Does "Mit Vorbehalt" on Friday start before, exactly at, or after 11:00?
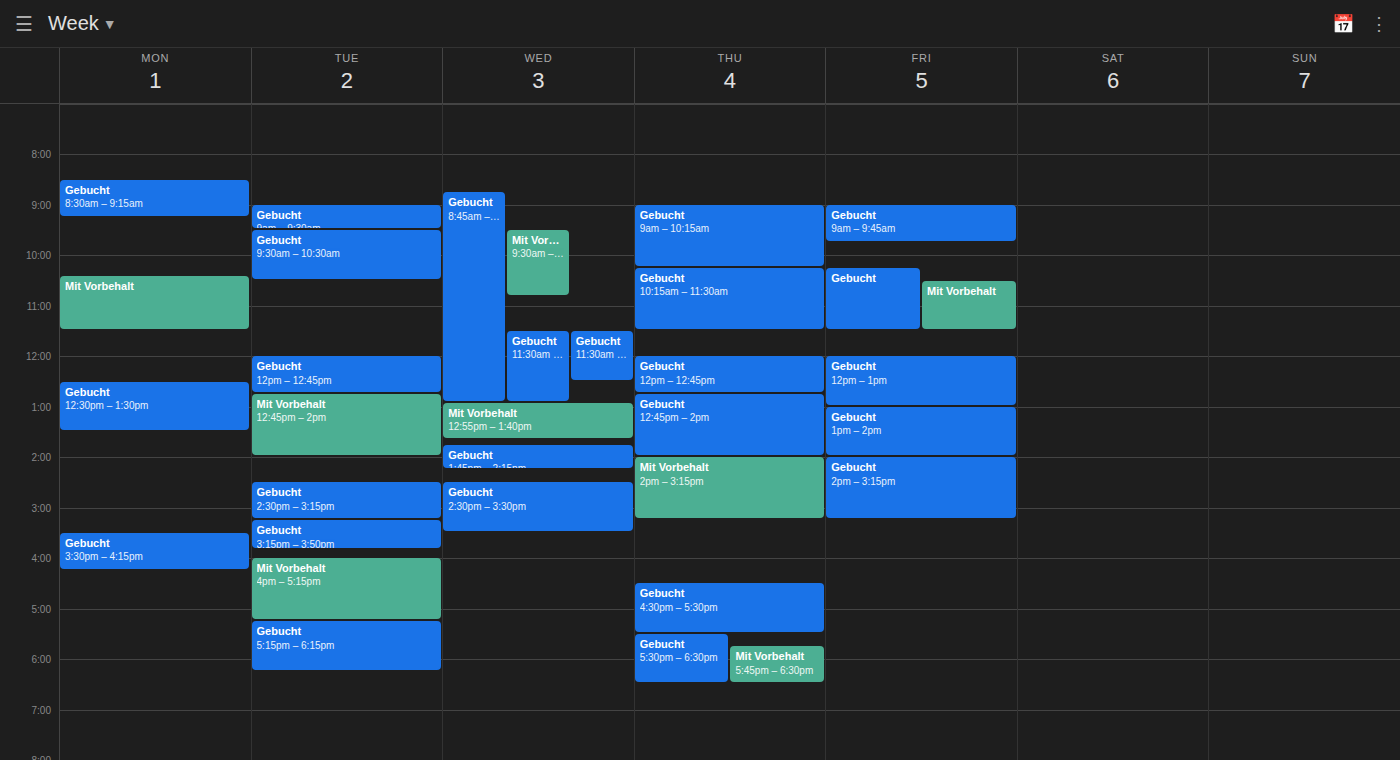
10:30 -- before 11:00, 30 minutes above the 11:00 line.